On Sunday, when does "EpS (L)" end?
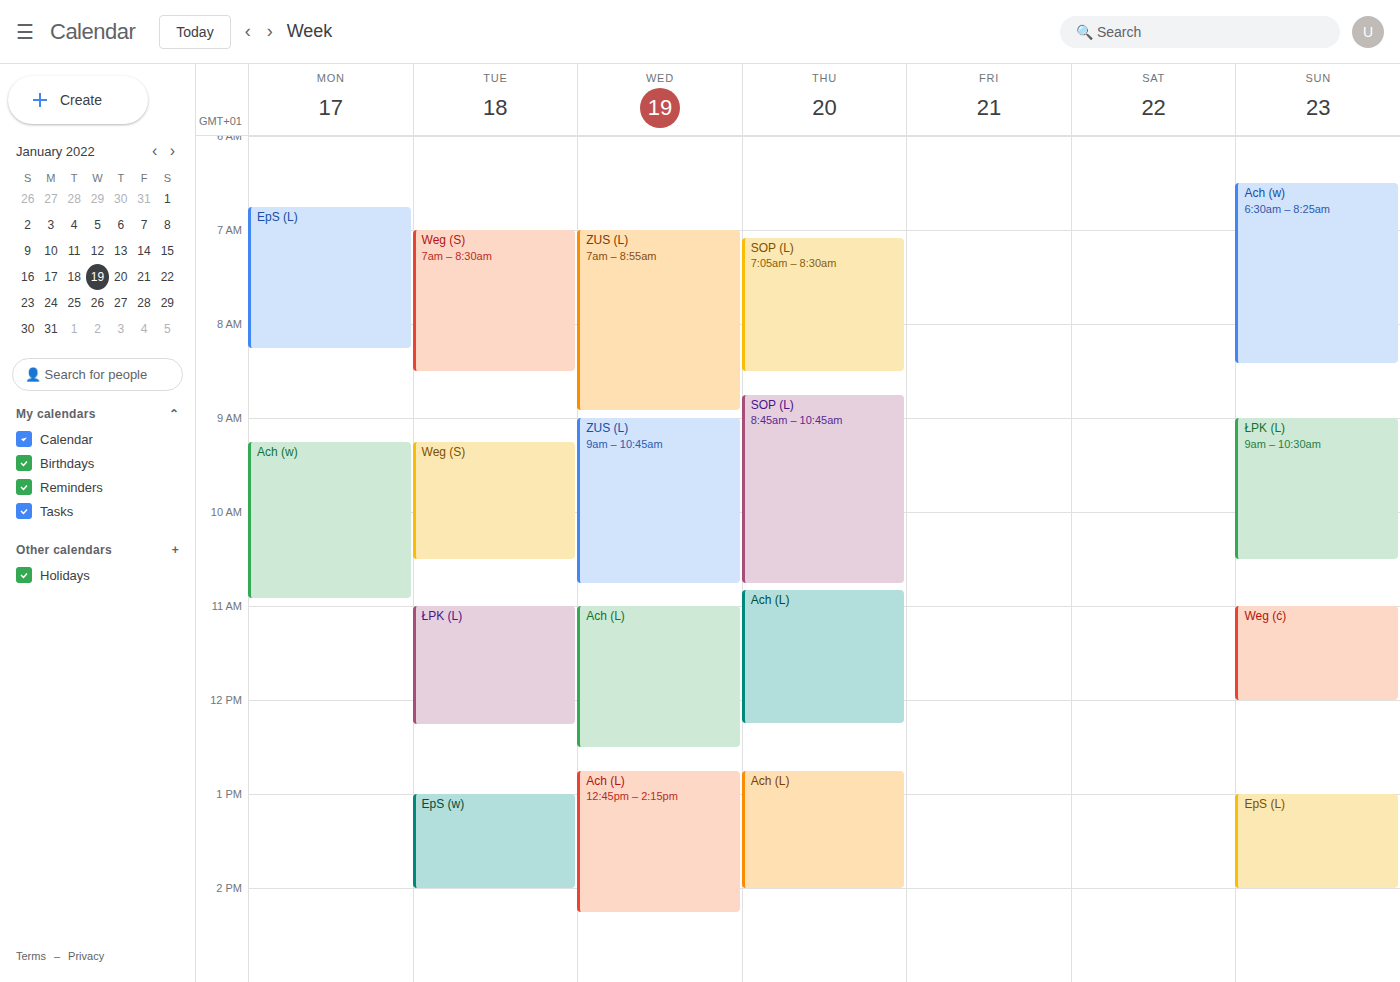
2:00 PM